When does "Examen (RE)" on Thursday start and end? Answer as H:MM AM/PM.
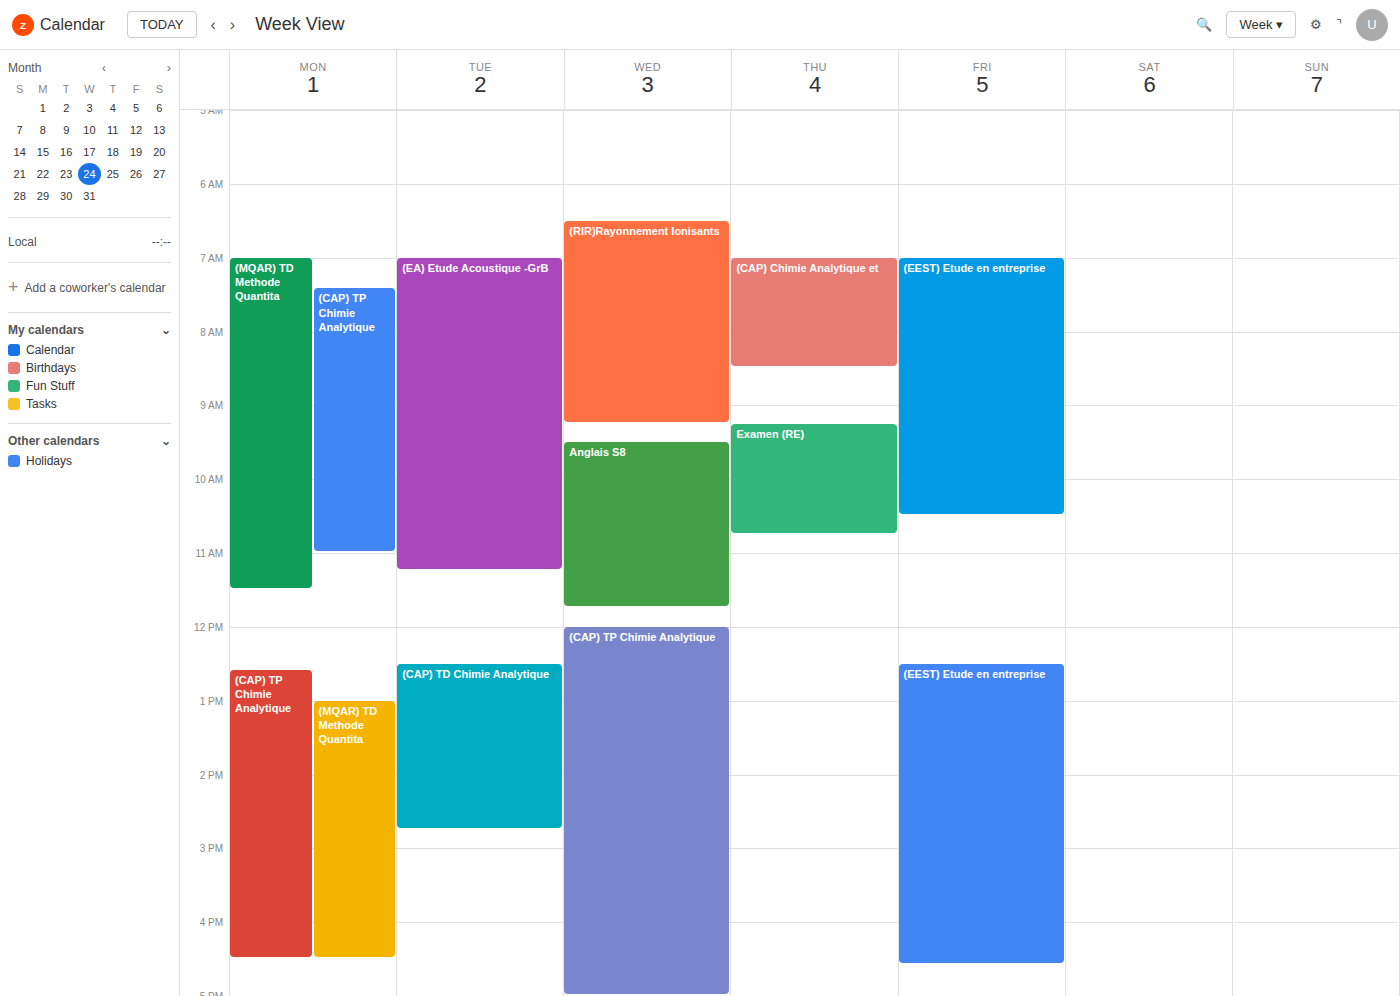
9:15 AM to 10:45 AM